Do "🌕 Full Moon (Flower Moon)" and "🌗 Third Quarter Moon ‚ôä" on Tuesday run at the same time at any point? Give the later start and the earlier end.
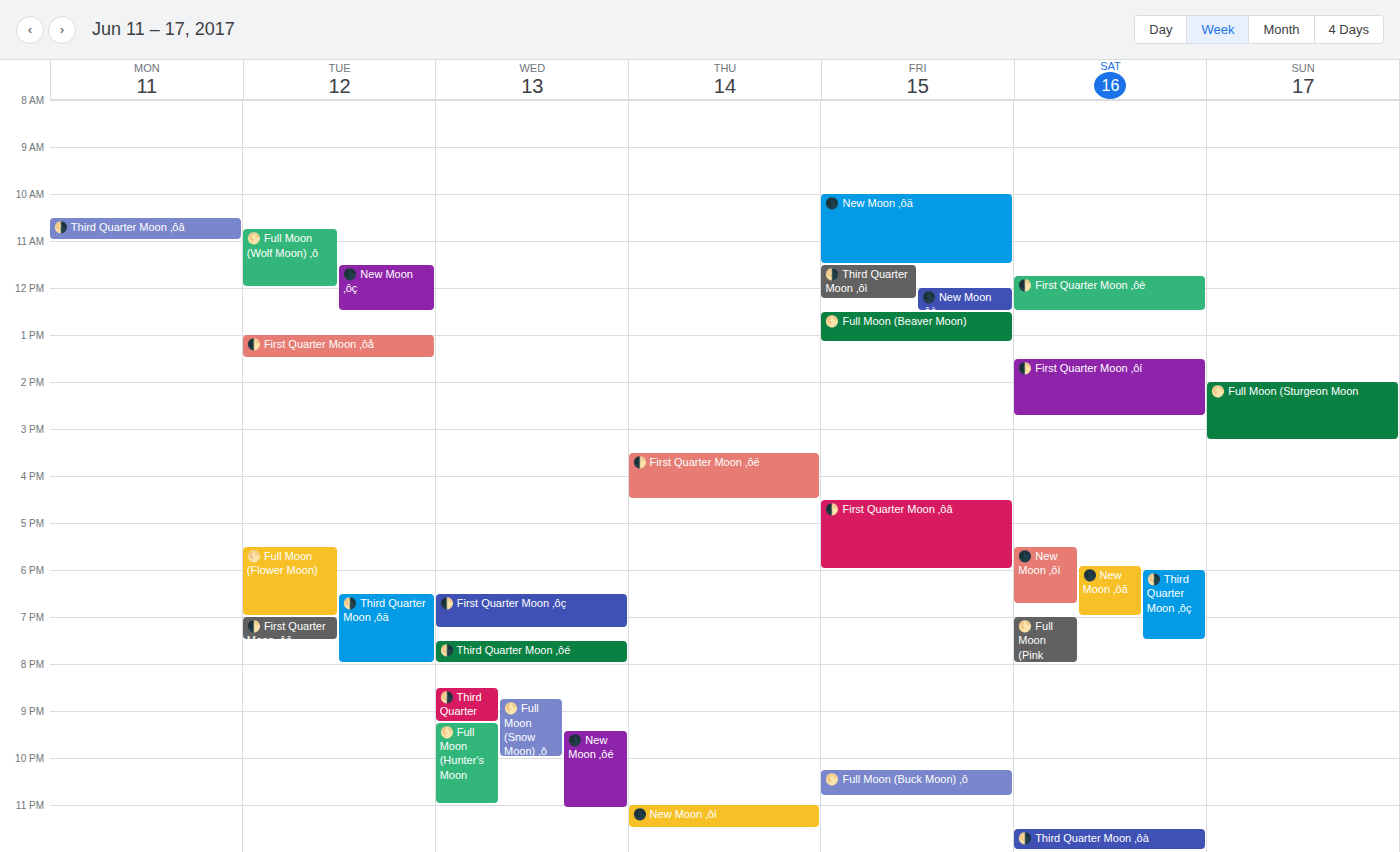
"🌗 Third Quarter Moon ‚ôä" starts at 6:30 PM, before "🌕 Full Moon (Flower Moon)" ends at 7:00 PM -- they overlap.